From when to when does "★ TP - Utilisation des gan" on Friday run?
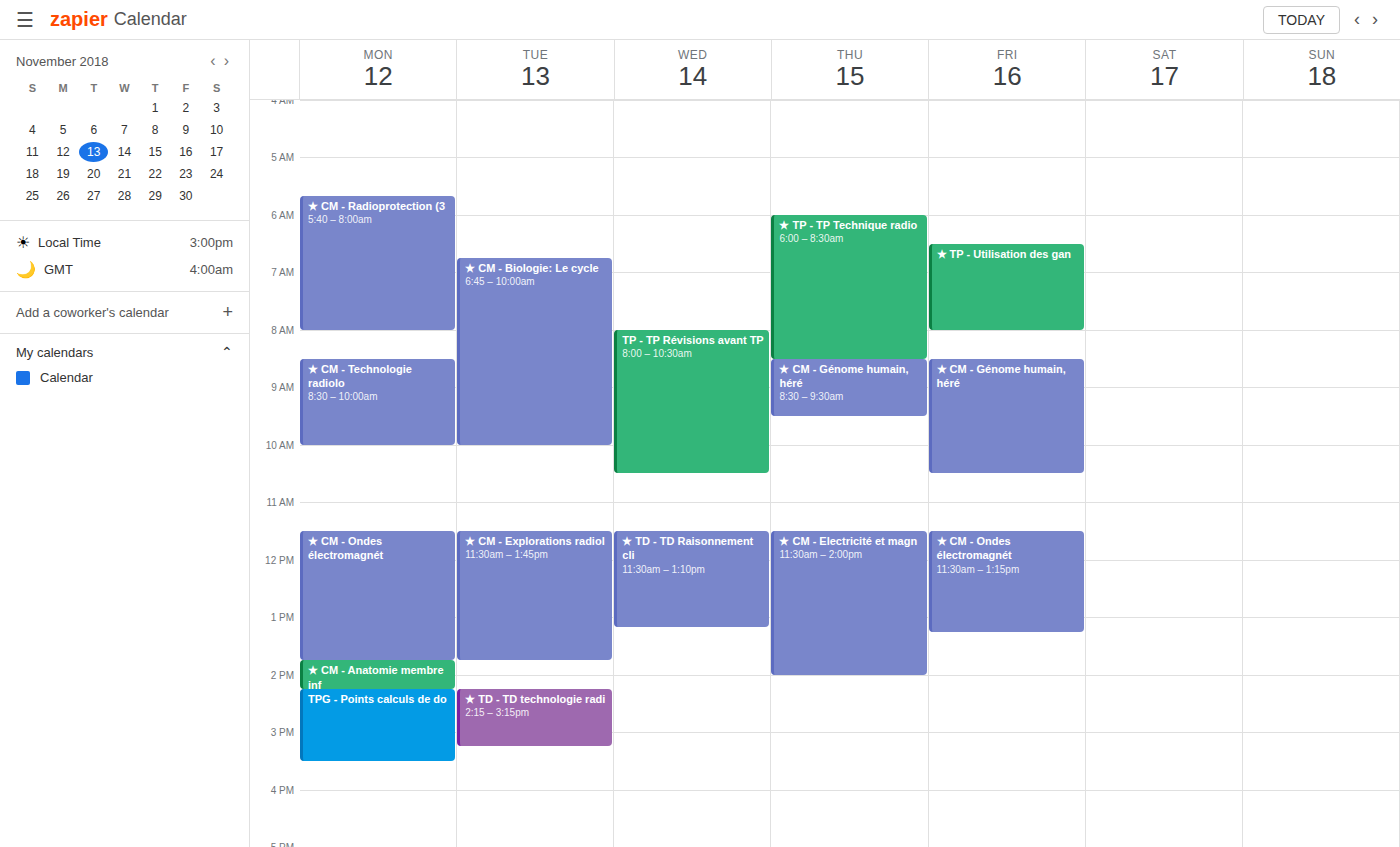
6:30 AM to 8:00 AM